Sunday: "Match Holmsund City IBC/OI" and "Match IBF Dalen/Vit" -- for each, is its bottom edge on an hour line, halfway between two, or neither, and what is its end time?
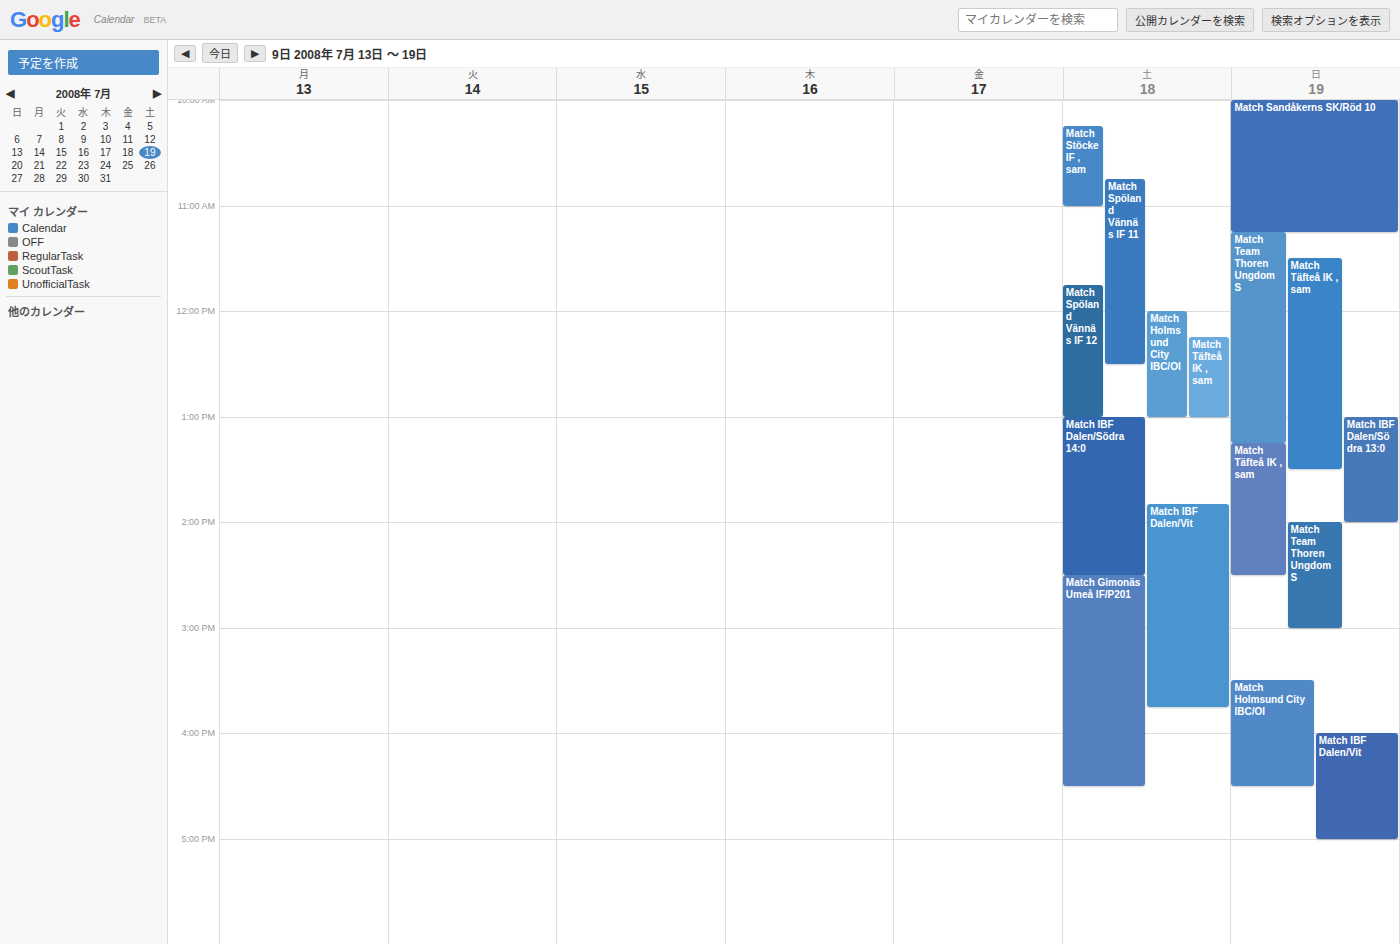
"Match Holmsund City IBC/OI": 4:30 PM, halfway between the 4 PM and 5 PM lines. "Match IBF Dalen/Vit": 5:00 PM, exactly on the 5 PM line.